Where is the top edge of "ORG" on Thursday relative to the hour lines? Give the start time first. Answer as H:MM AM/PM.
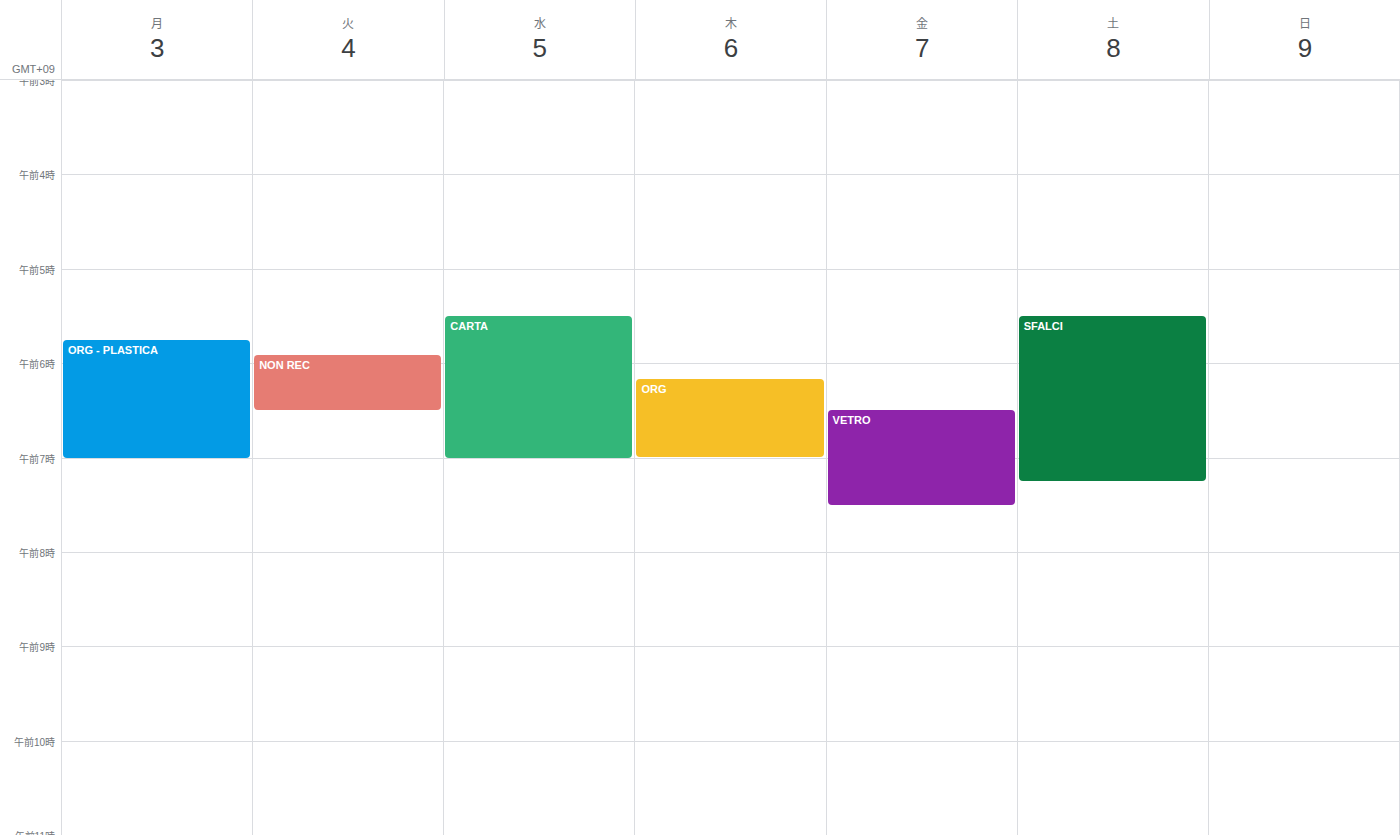
6:10 AM -- neither: 10 minutes below the 6 AM line and 50 minutes above the 7 AM line.